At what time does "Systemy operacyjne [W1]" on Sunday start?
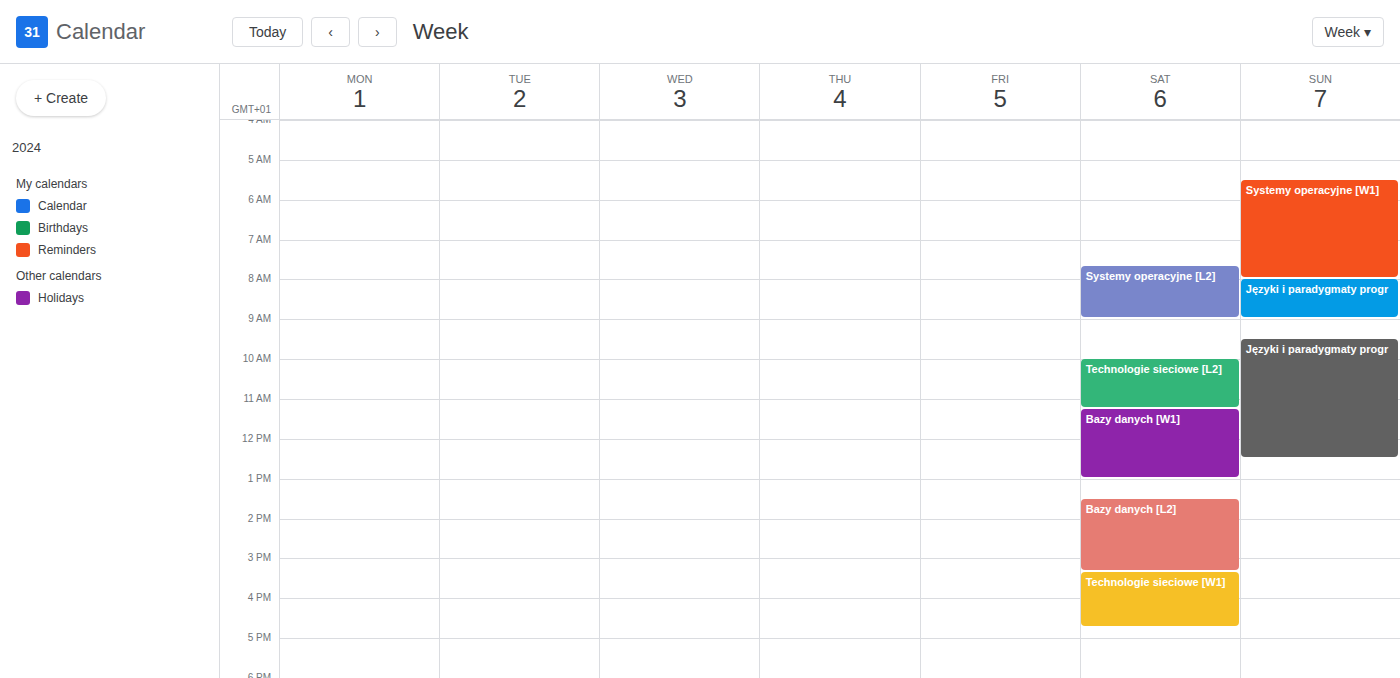
5:30 AM